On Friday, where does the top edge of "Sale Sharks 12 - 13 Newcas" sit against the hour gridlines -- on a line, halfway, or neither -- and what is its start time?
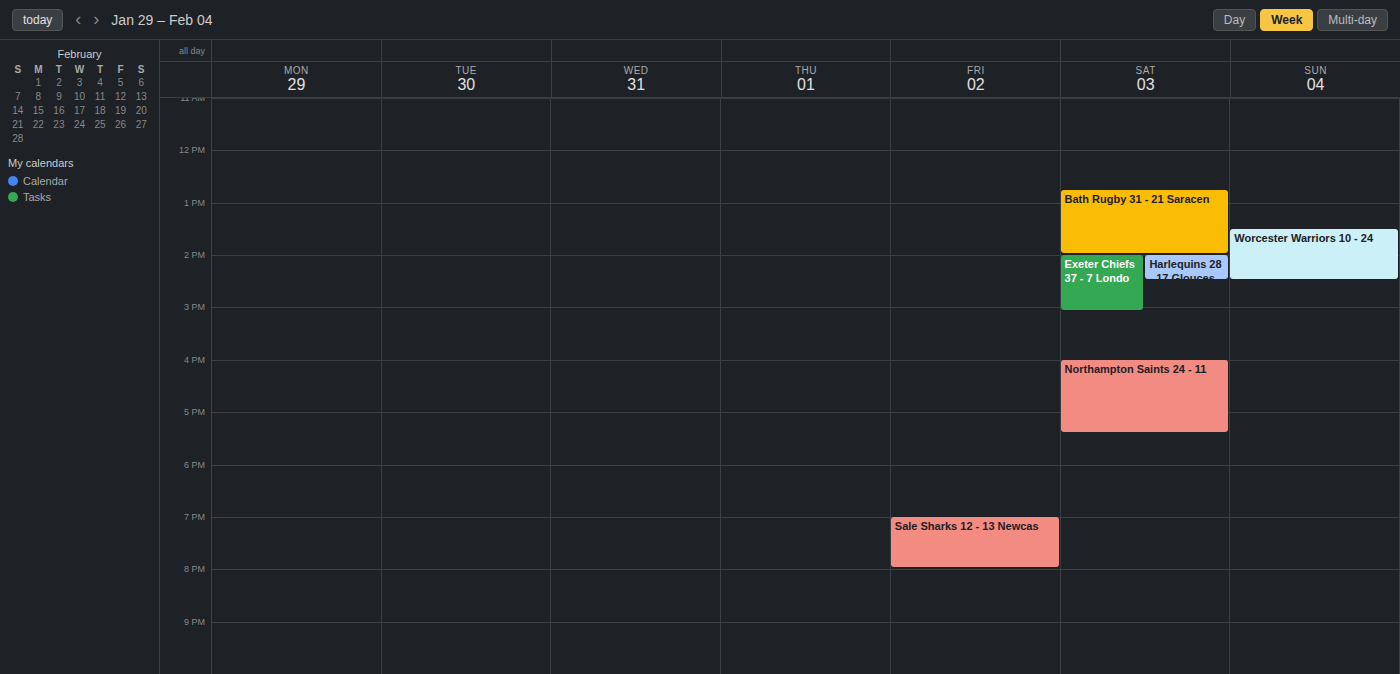
19:00 -- exactly on the 19:00 line.